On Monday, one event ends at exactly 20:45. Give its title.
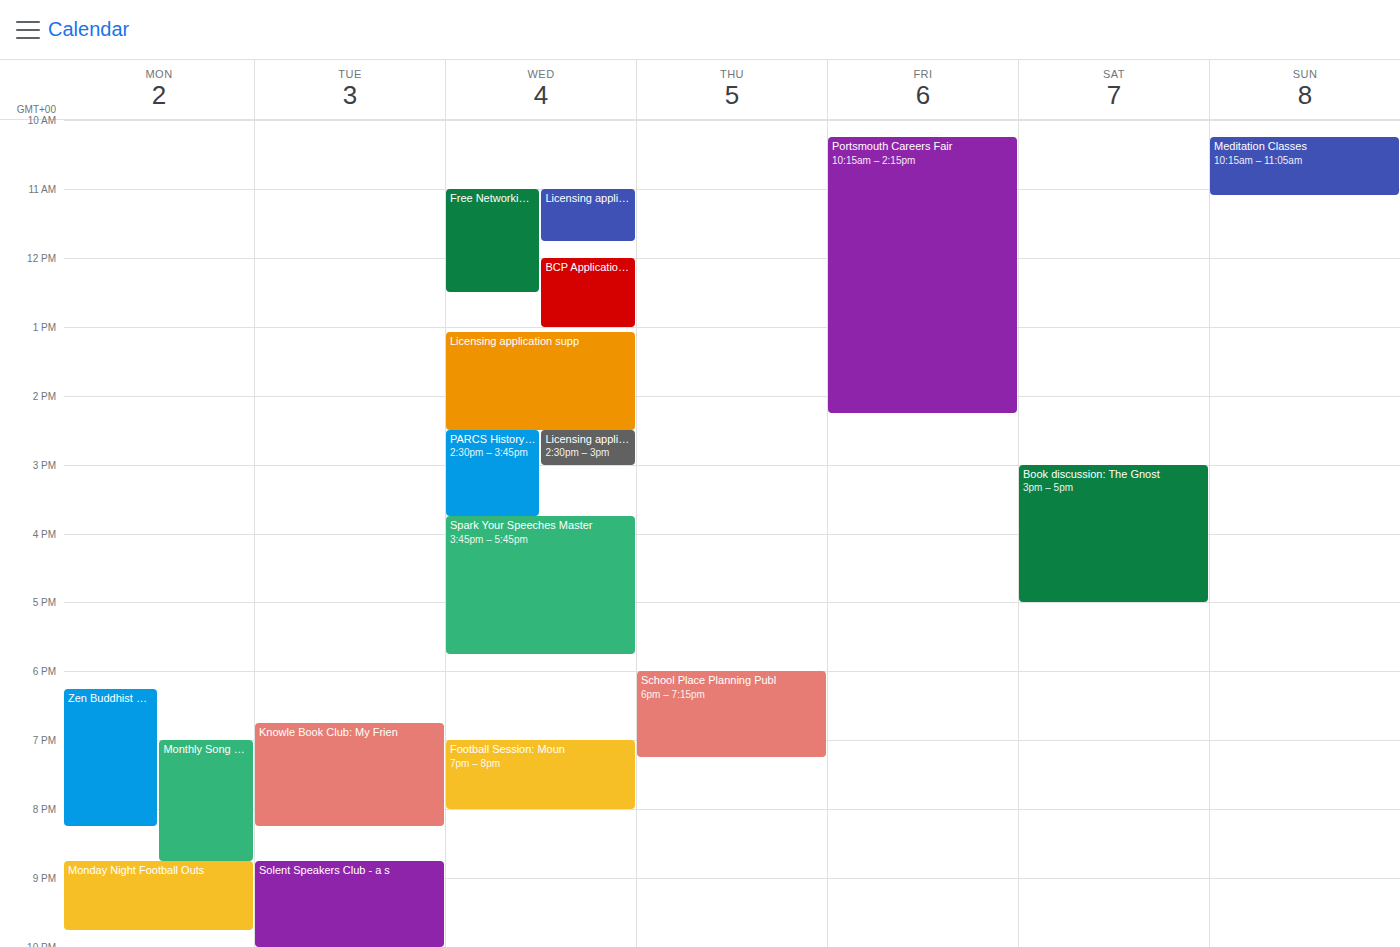
"Monthly Song Circle with I"